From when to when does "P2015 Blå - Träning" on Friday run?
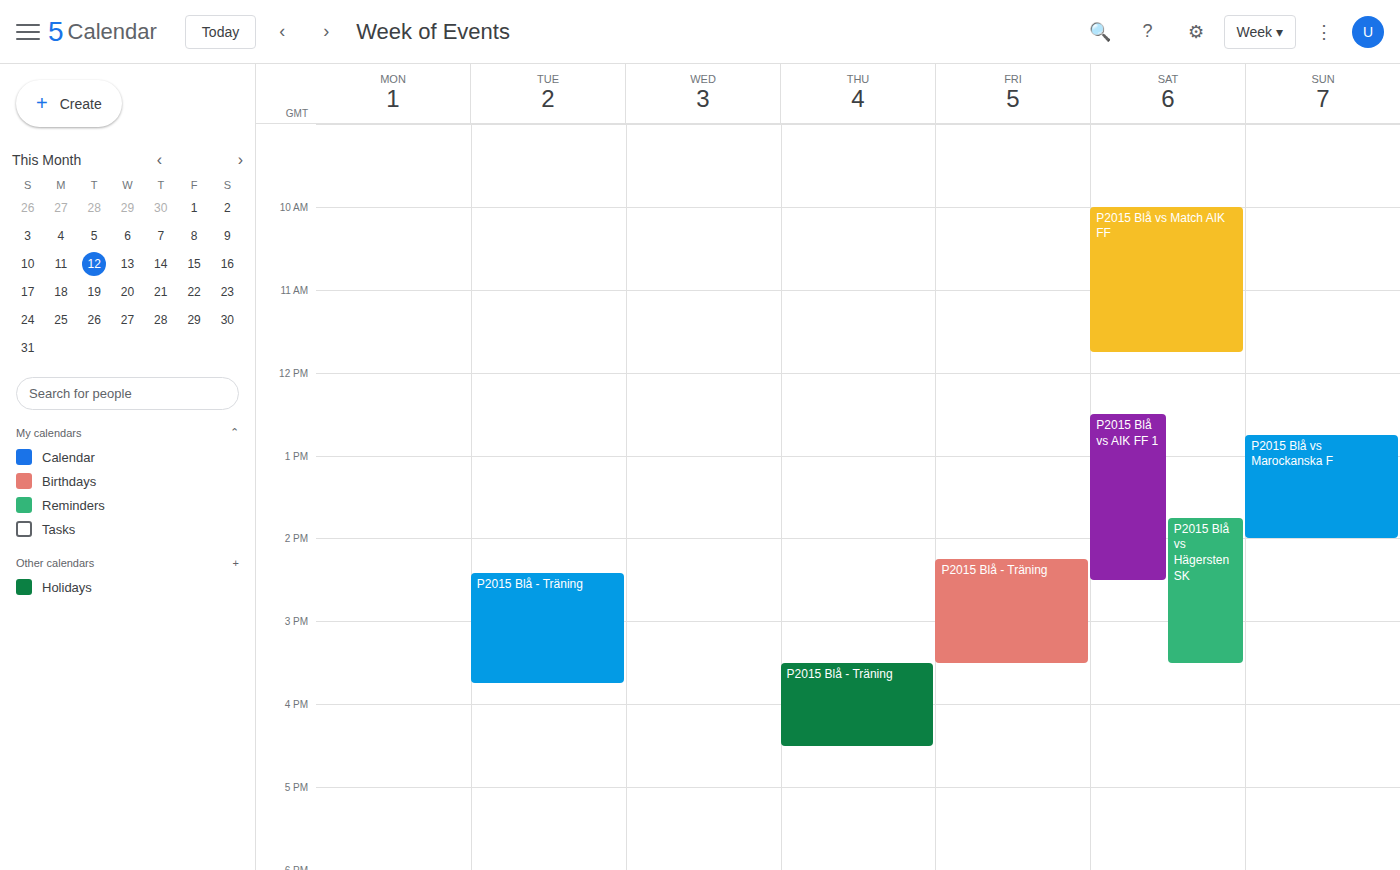
2:15 PM to 3:30 PM